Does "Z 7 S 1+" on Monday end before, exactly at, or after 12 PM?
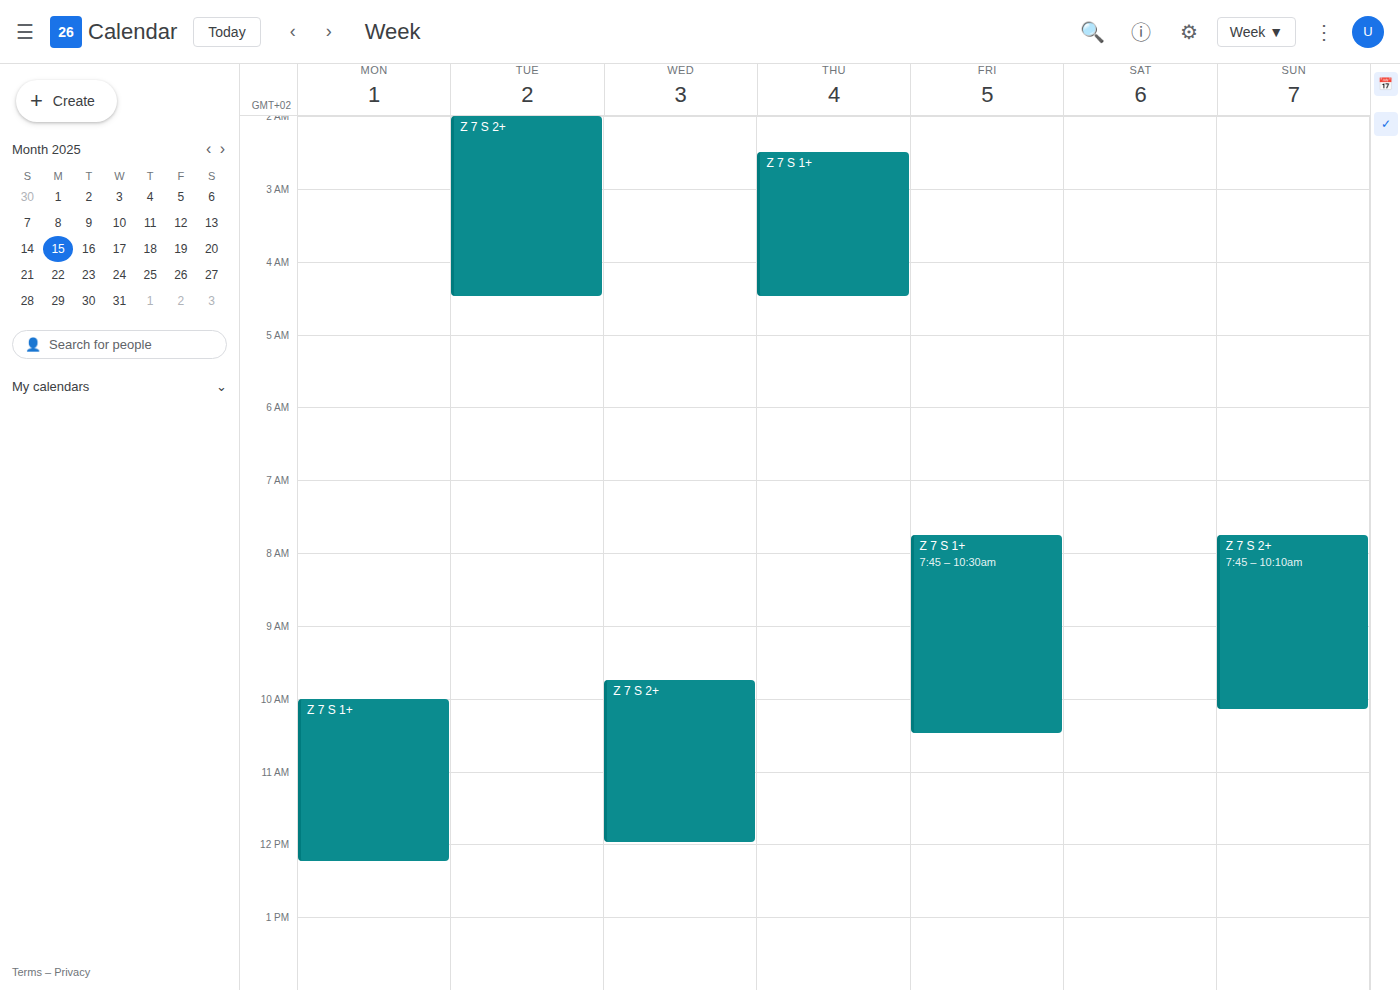
12:15 PM -- after 12 PM, 15 minutes below the 12 PM line.